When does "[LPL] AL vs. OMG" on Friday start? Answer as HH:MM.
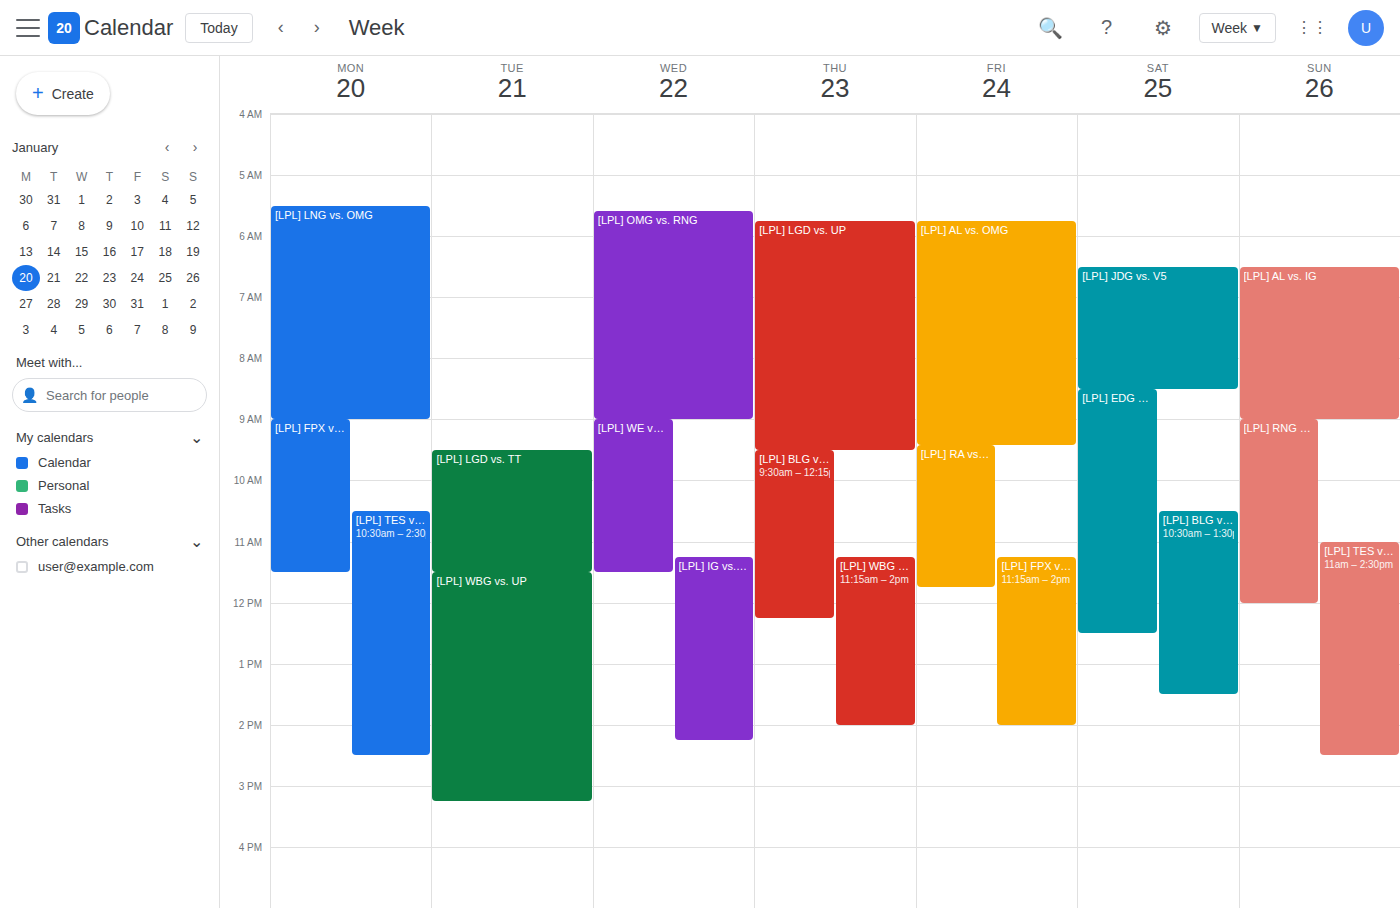
05:45